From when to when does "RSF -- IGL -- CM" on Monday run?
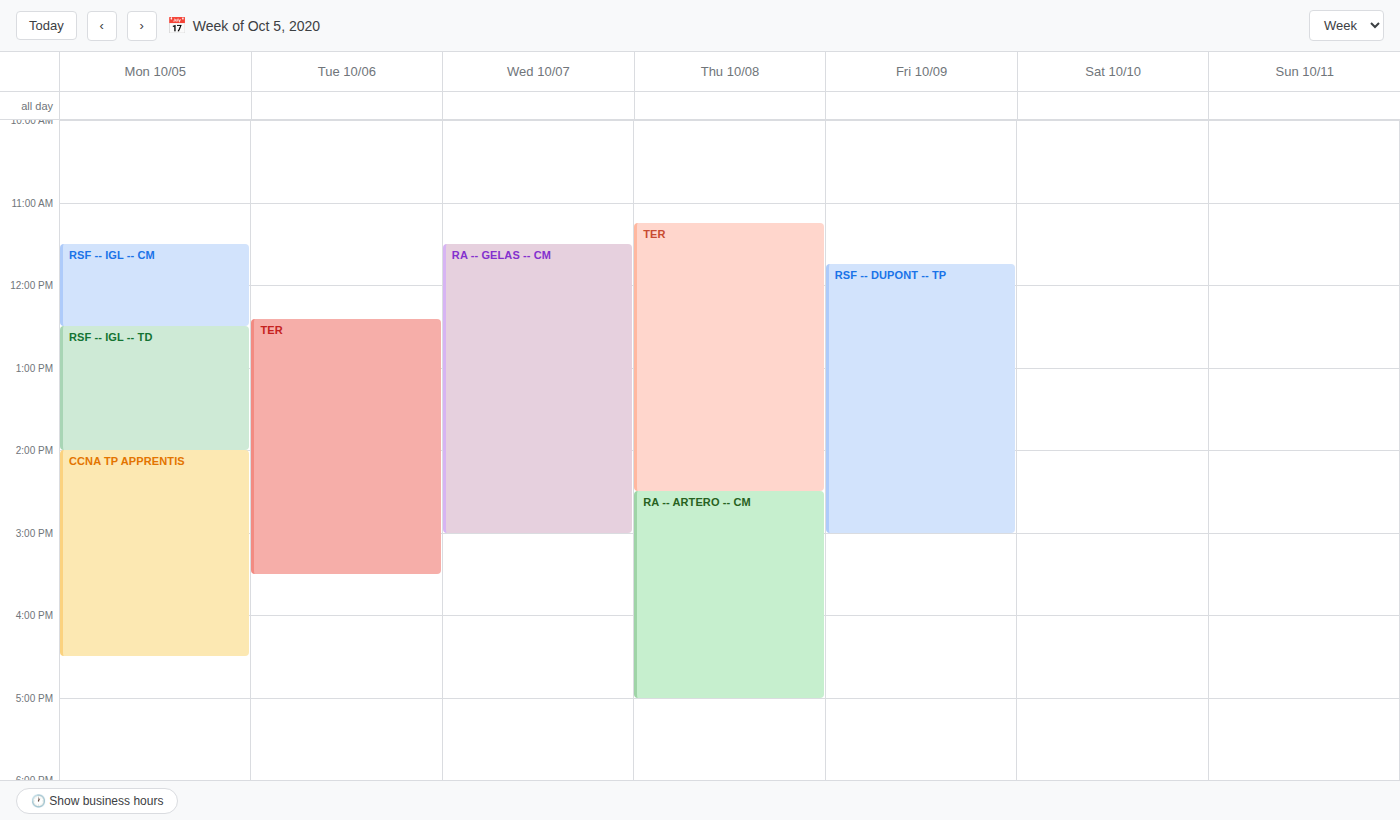
11:30 AM to 12:30 PM